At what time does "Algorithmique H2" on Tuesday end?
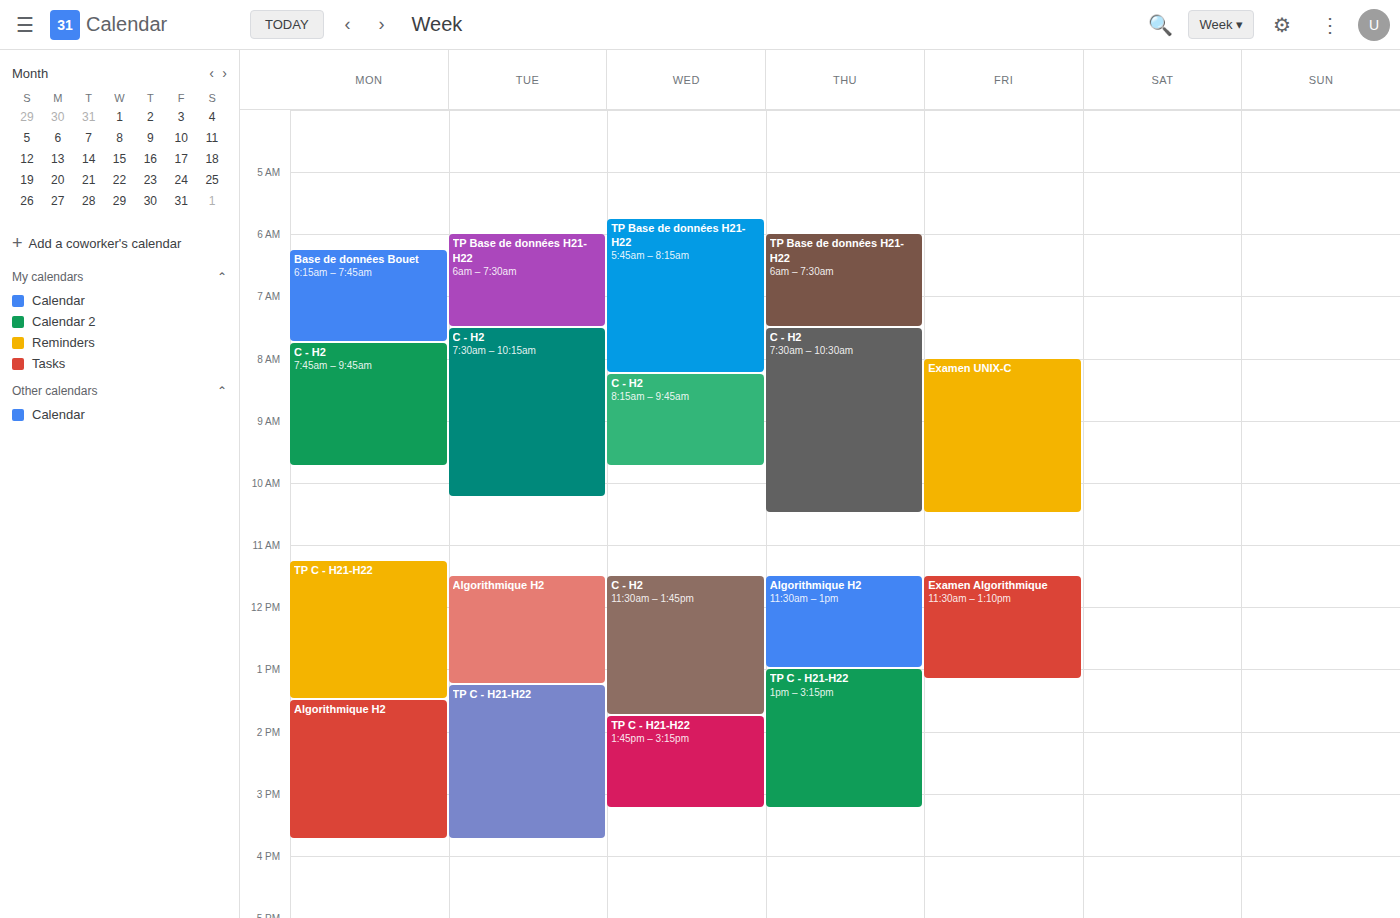
1:15 PM